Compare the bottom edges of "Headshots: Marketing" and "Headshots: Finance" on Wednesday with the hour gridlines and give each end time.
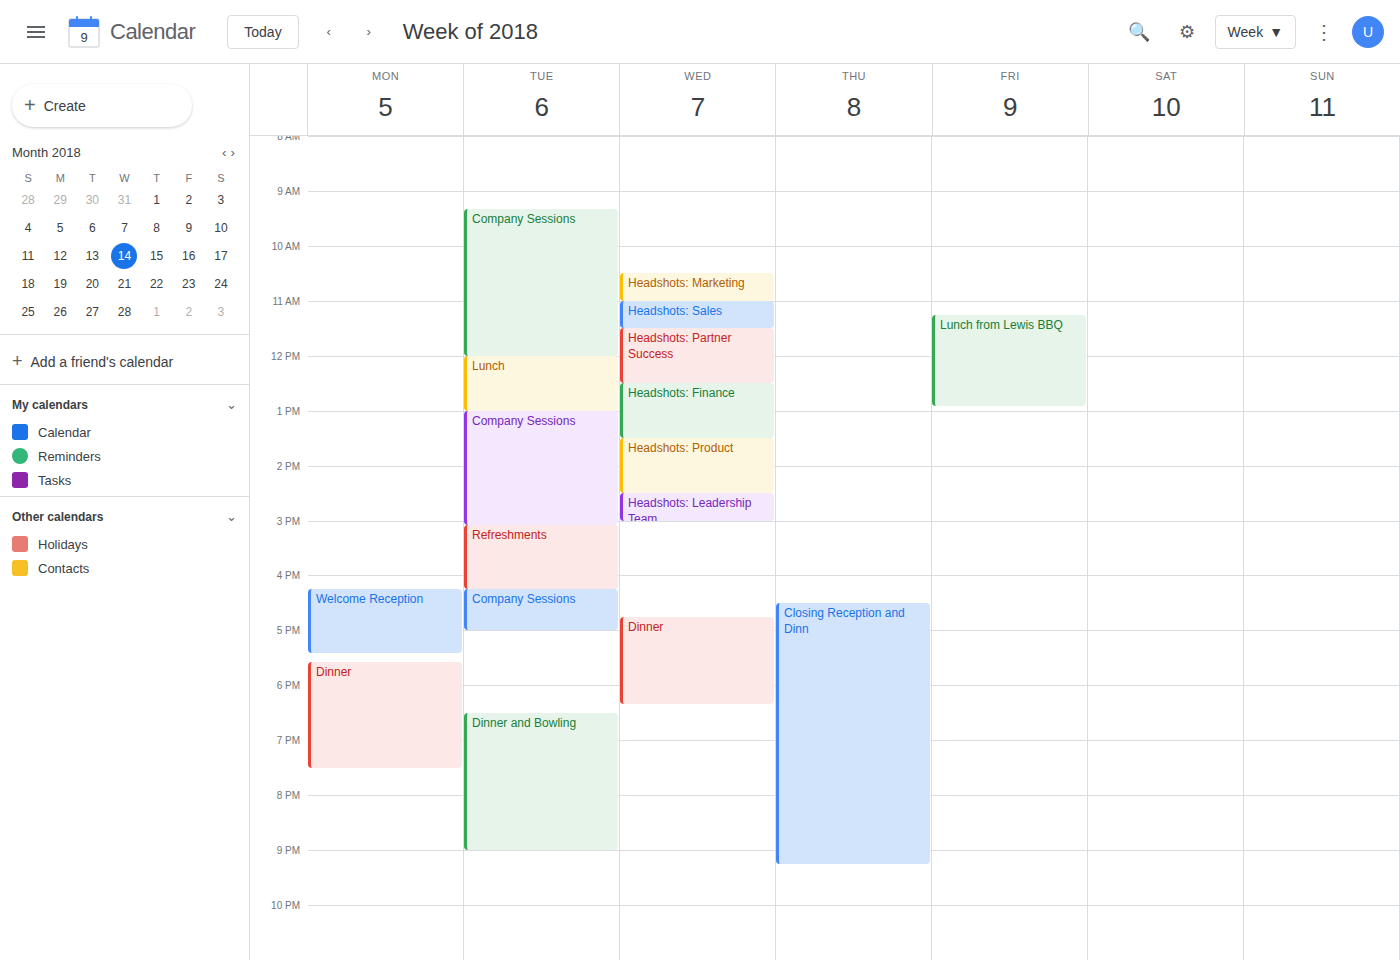
"Headshots: Marketing": 11:00 AM, exactly on the 11 AM line. "Headshots: Finance": 1:30 PM, halfway between the 1 PM and 2 PM lines.